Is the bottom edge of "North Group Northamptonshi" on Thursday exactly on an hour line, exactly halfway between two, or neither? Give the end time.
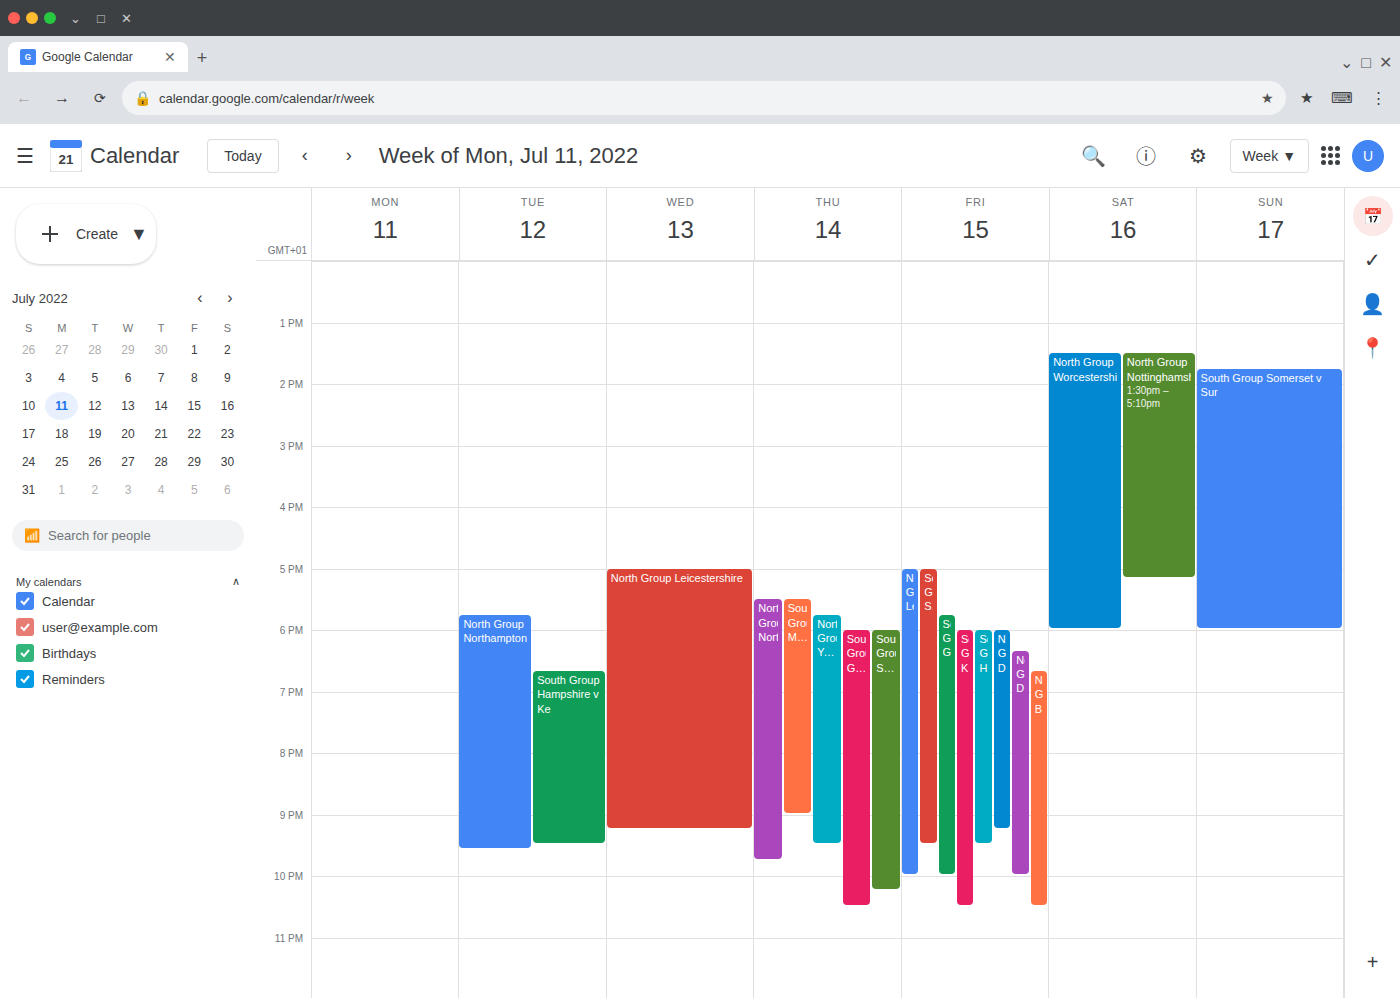
9:45 PM -- neither: three quarters of the way from the 9 PM line to the 10 PM line.